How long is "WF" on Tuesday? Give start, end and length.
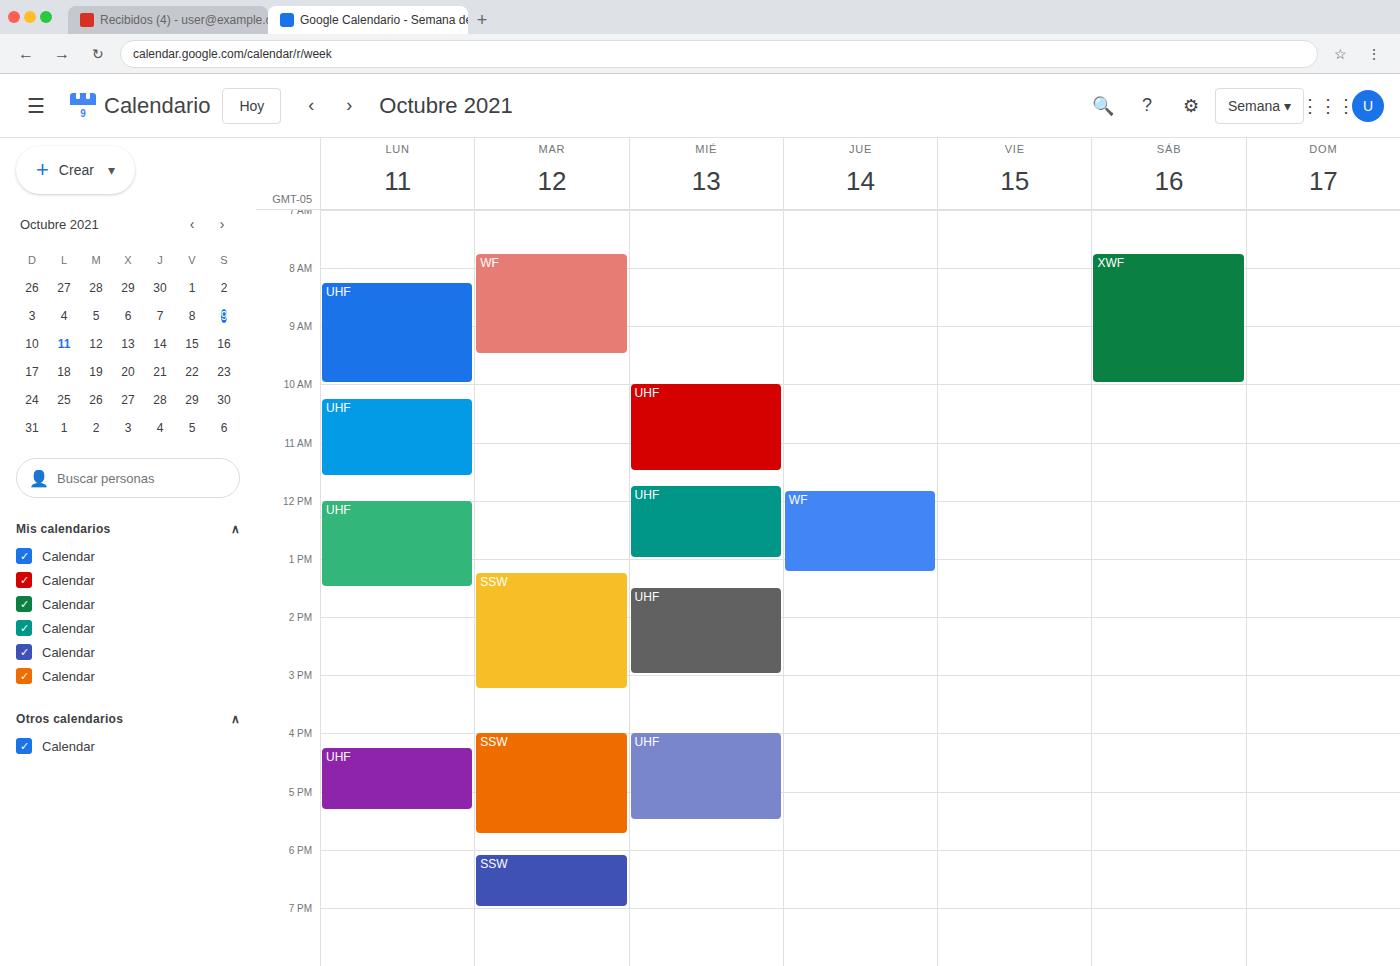
7:45 AM to 9:30 AM, 1 hour 45 minutes